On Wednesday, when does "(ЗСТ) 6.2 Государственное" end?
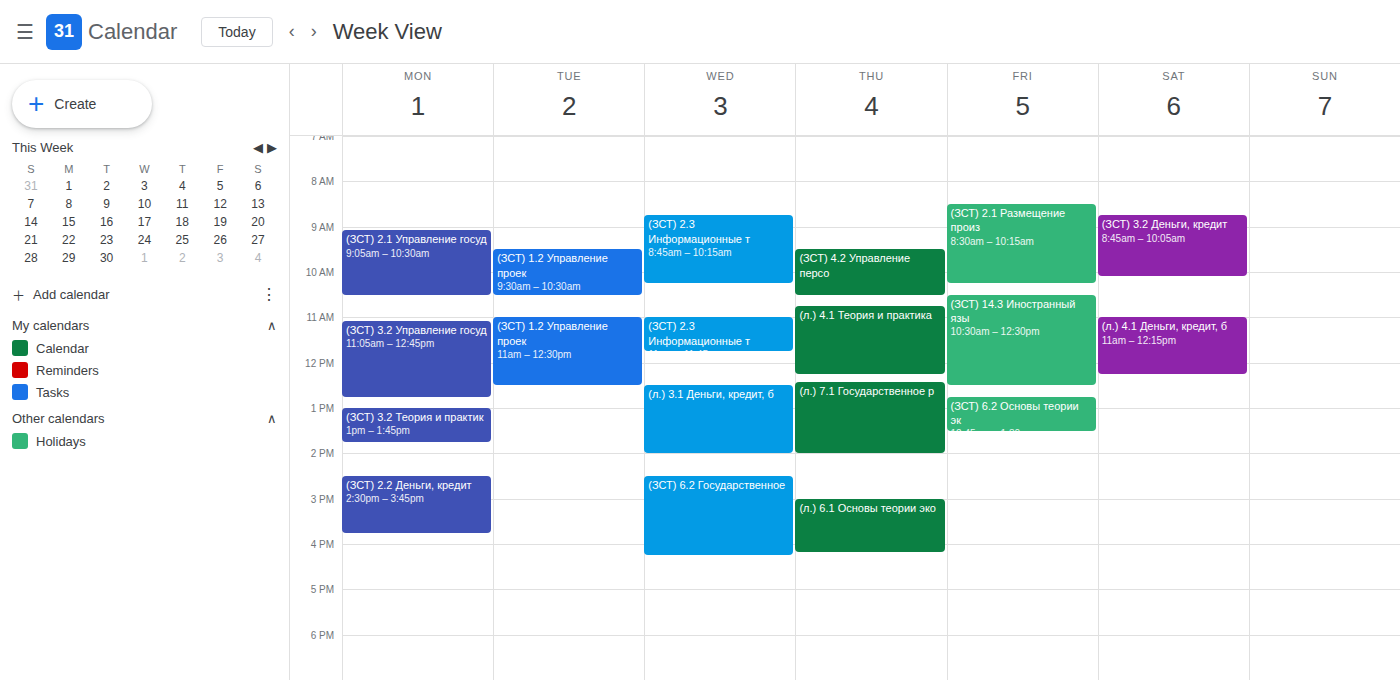
4:15 PM